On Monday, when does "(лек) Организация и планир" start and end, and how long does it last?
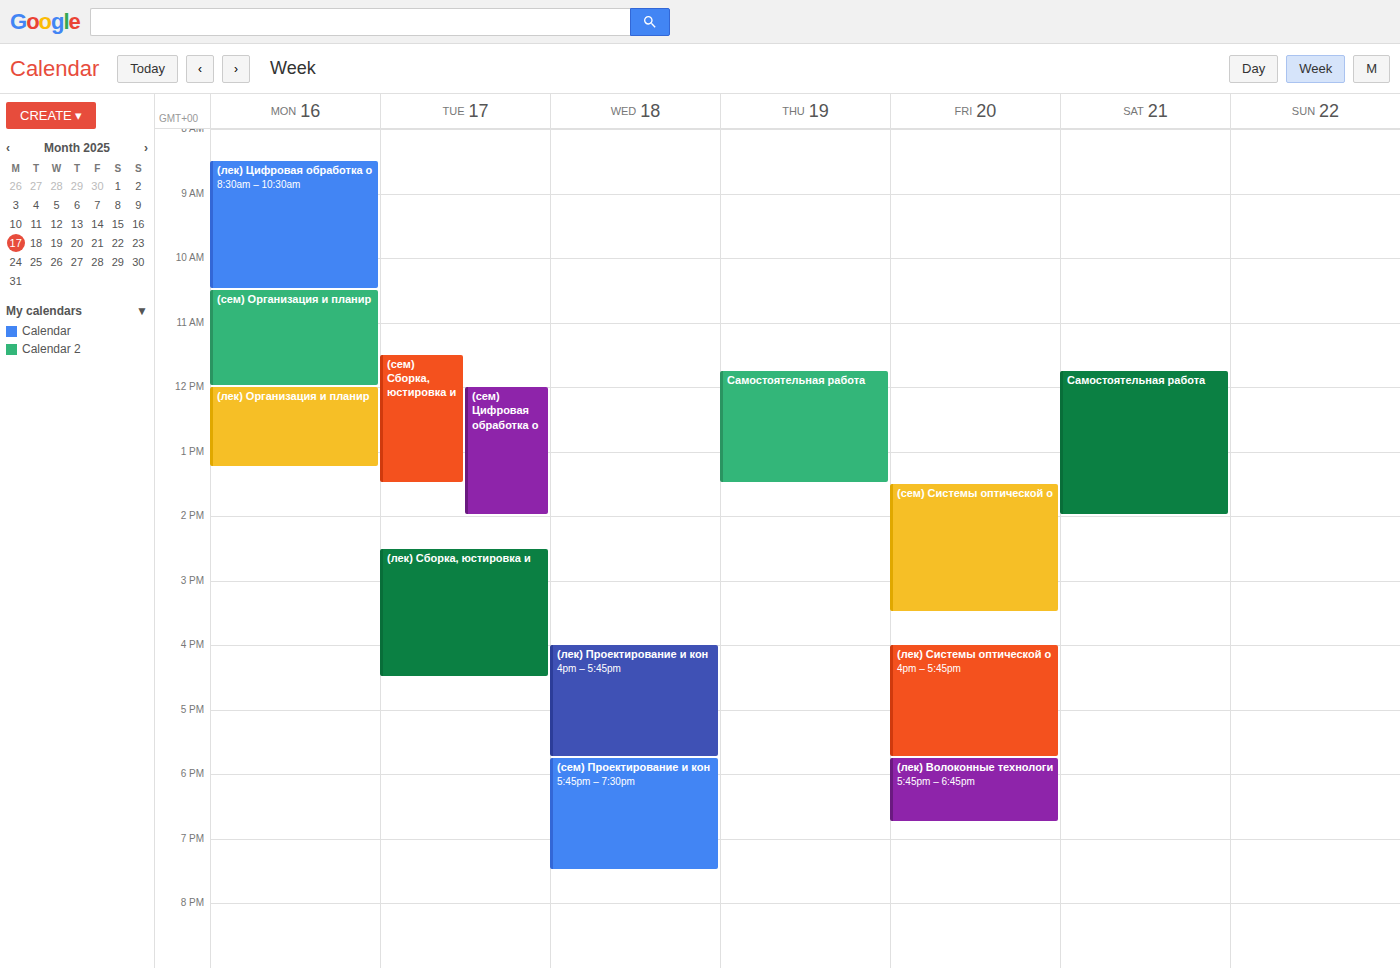
12:00 PM to 1:15 PM, 1 hour 15 minutes